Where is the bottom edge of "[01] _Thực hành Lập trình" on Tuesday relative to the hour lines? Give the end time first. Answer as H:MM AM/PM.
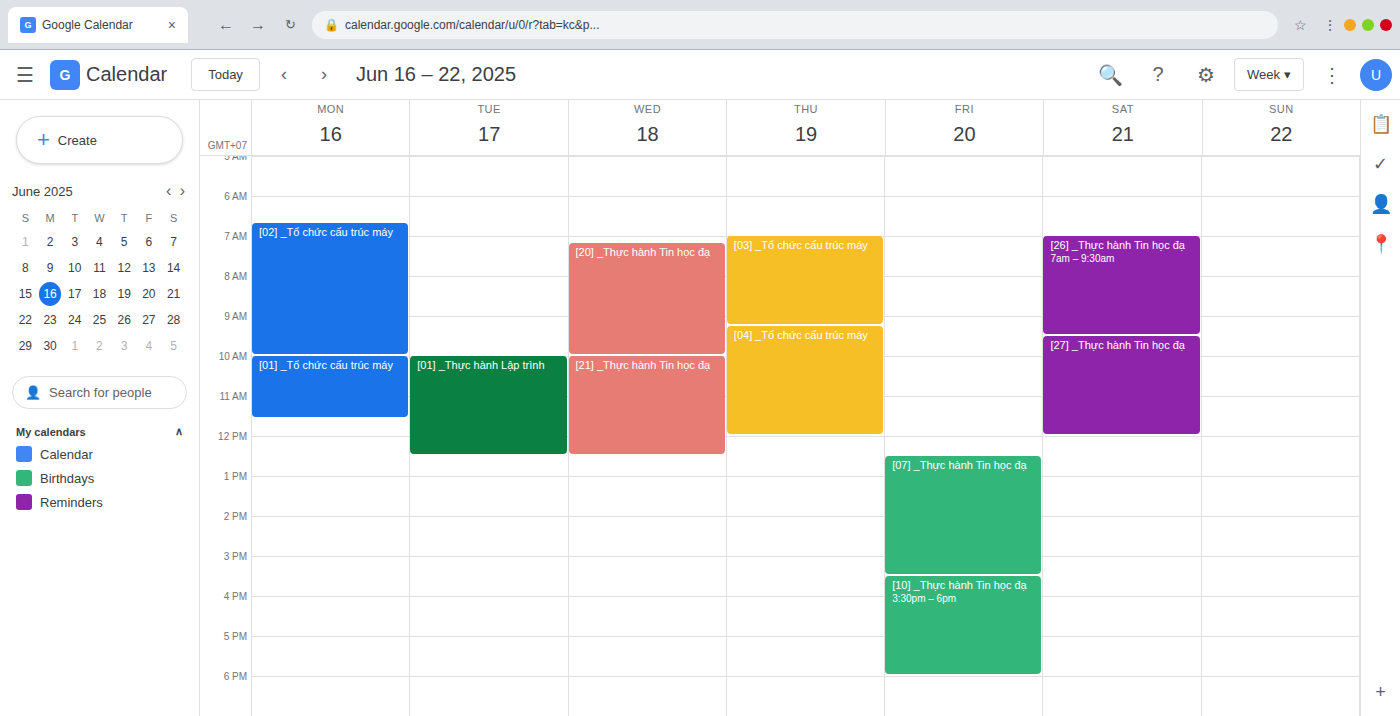
12:30 PM -- halfway between the 12 PM and 1 PM lines.